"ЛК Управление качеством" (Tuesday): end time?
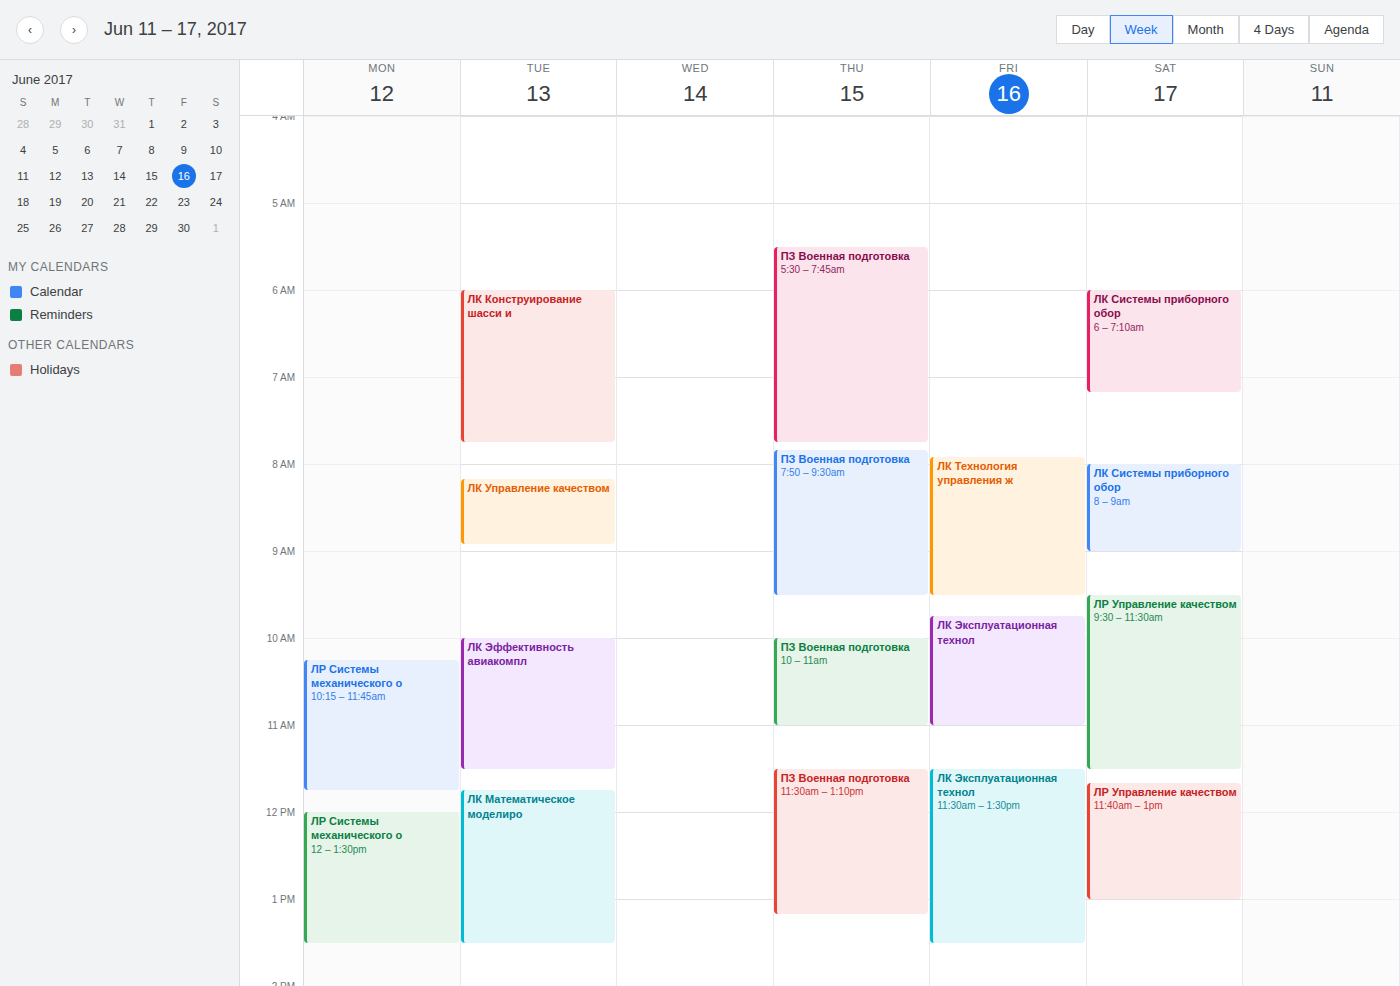
8:55 AM